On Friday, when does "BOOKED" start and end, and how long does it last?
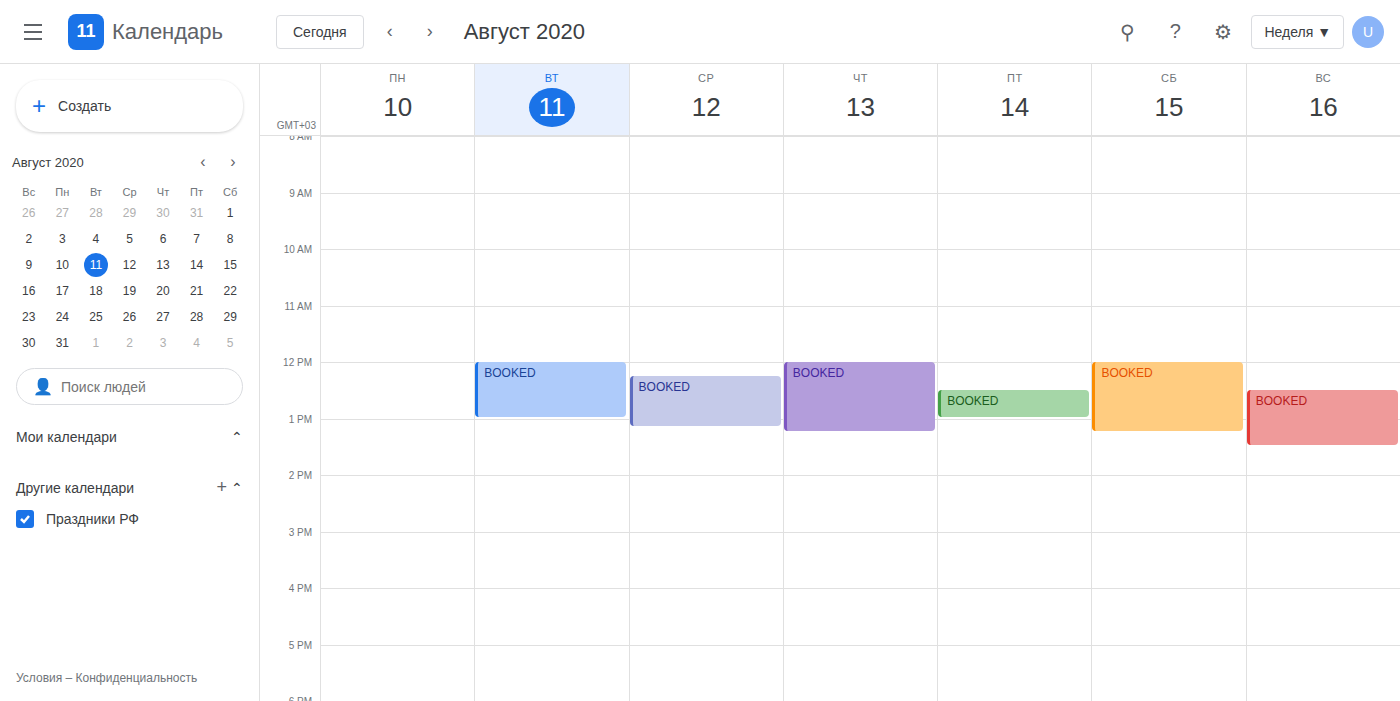
12:30 PM to 1:00 PM, 30 minutes